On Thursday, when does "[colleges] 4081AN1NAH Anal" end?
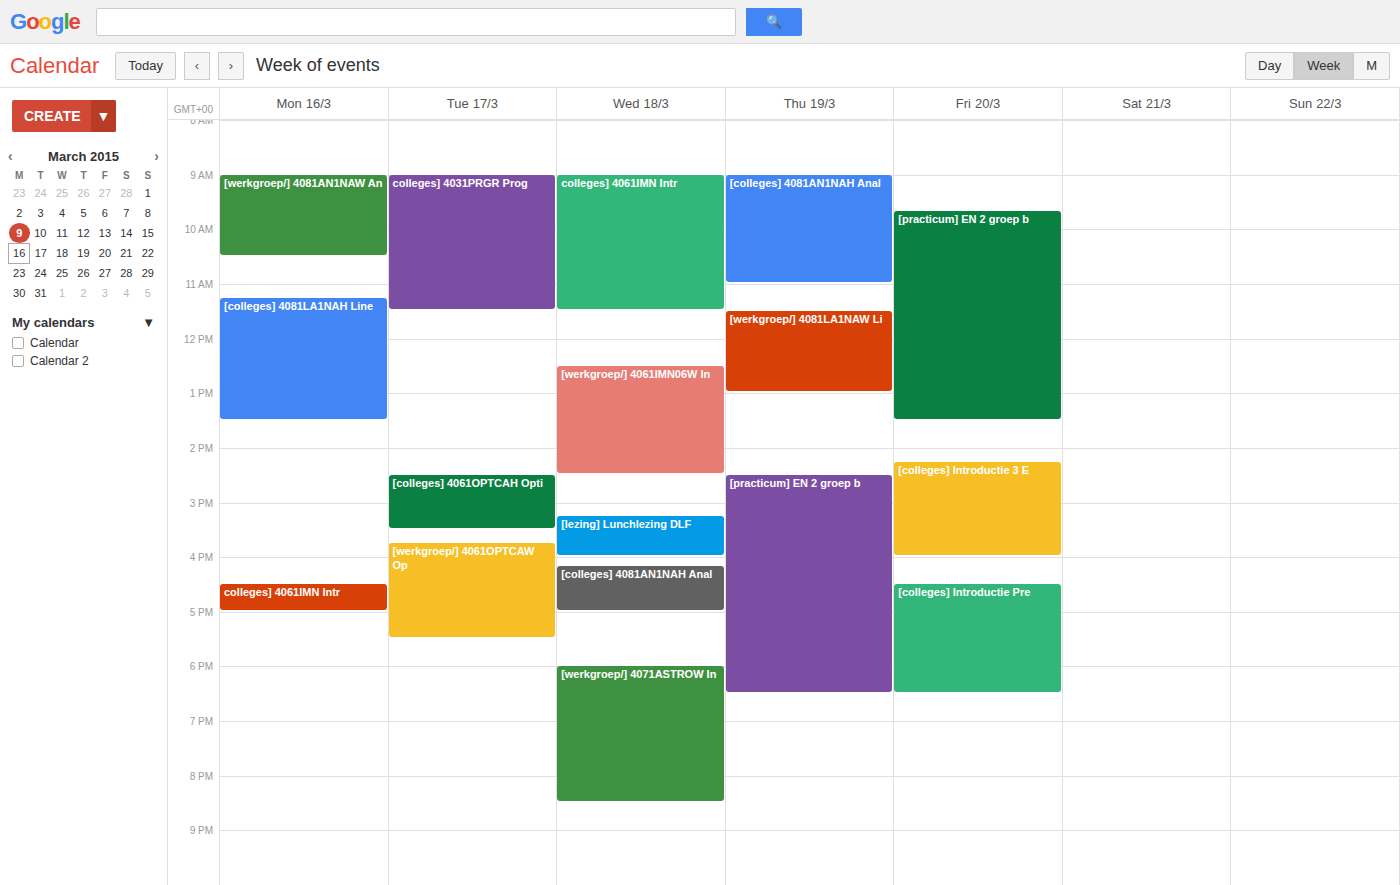
11:00 AM